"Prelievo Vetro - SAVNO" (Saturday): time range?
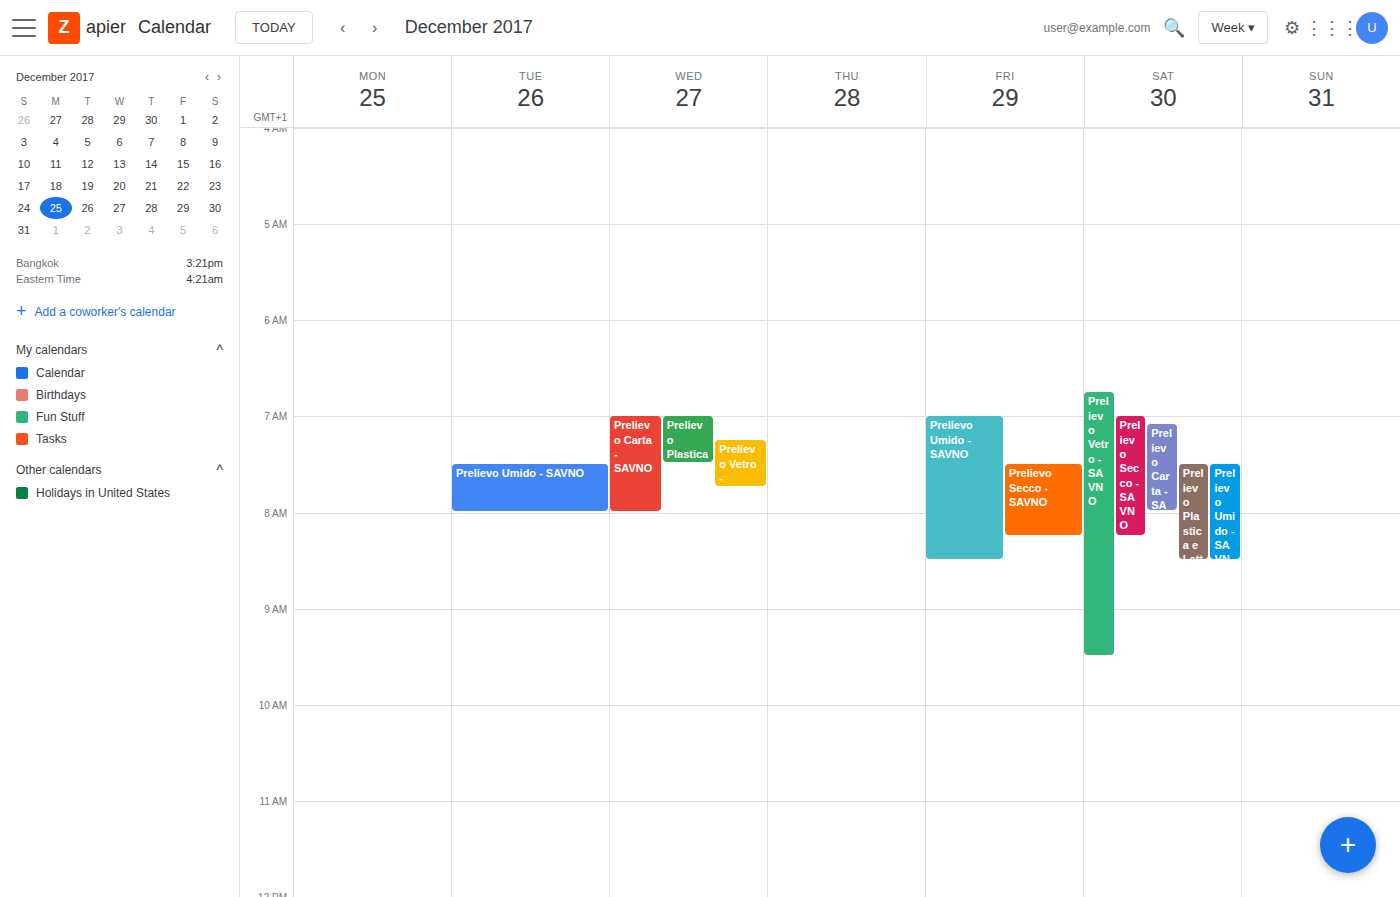
6:45 AM to 9:30 AM